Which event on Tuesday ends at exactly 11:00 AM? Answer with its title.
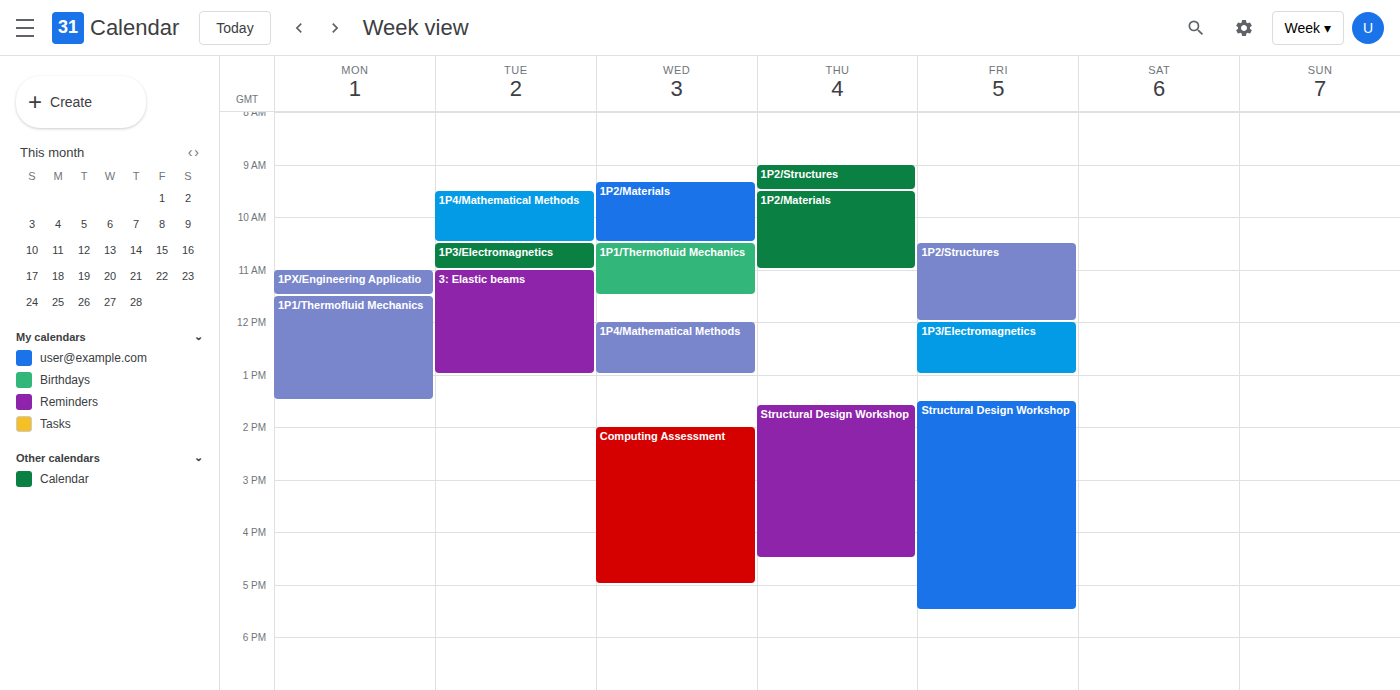
"1P3/Electromagnetics"